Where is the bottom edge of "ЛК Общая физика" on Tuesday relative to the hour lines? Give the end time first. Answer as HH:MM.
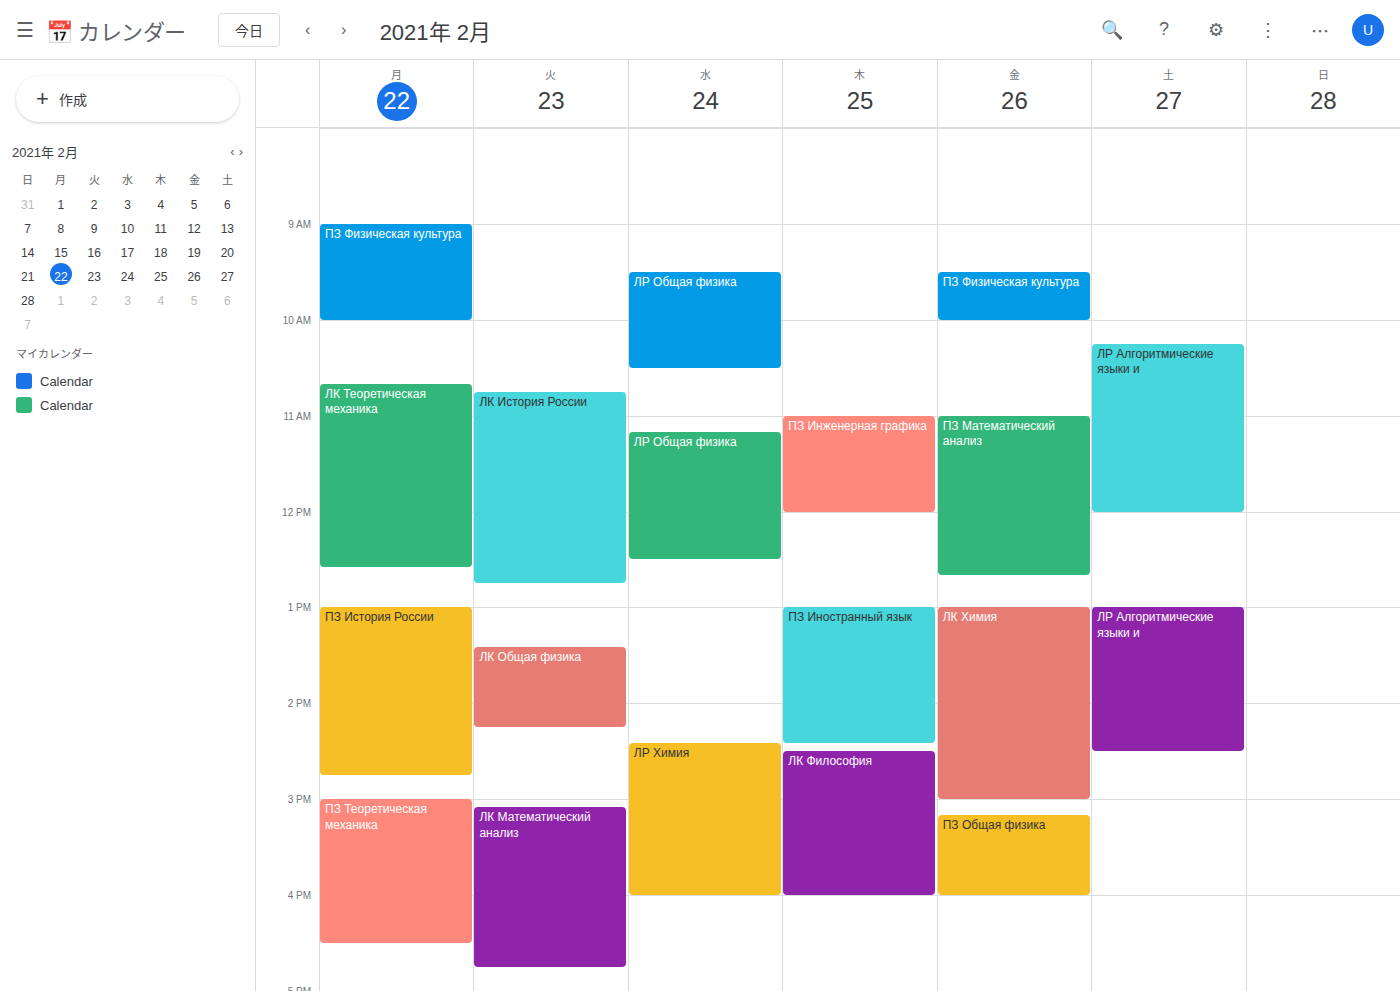
14:15 -- neither: a quarter of the way from the 14:00 line to the 15:00 line.